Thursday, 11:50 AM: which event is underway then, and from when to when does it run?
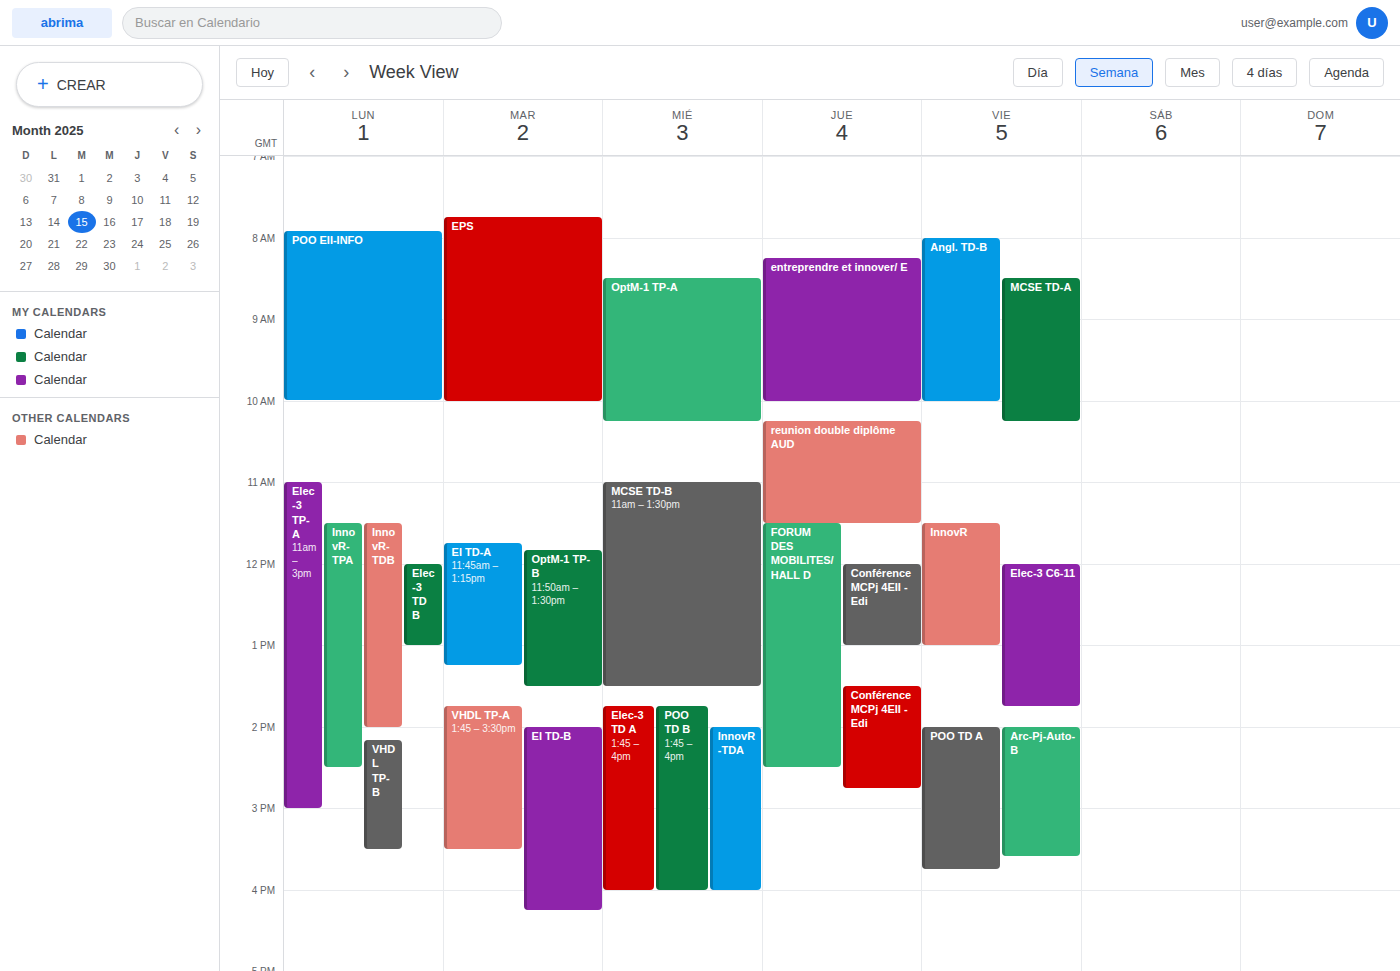
"FORUM DES MOBILITES/HALL D", 11:30 AM to 2:30 PM